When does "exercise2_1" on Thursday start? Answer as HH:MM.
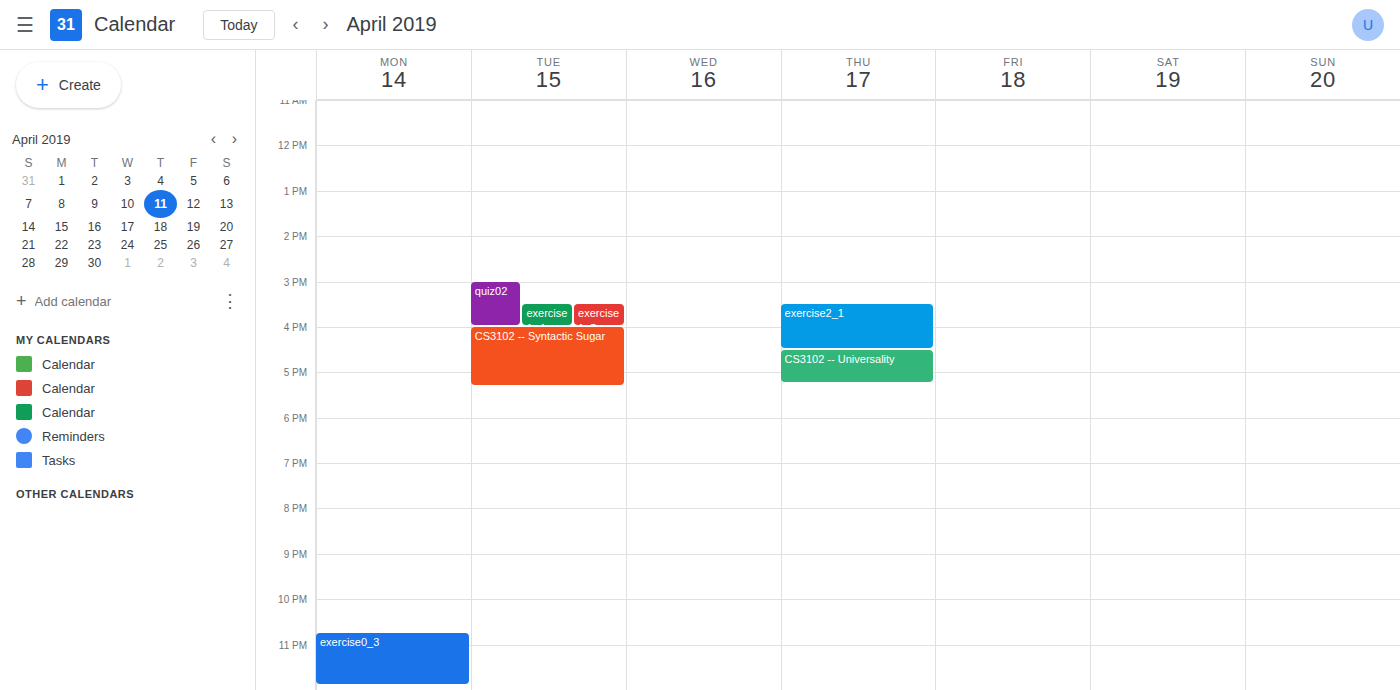
15:30